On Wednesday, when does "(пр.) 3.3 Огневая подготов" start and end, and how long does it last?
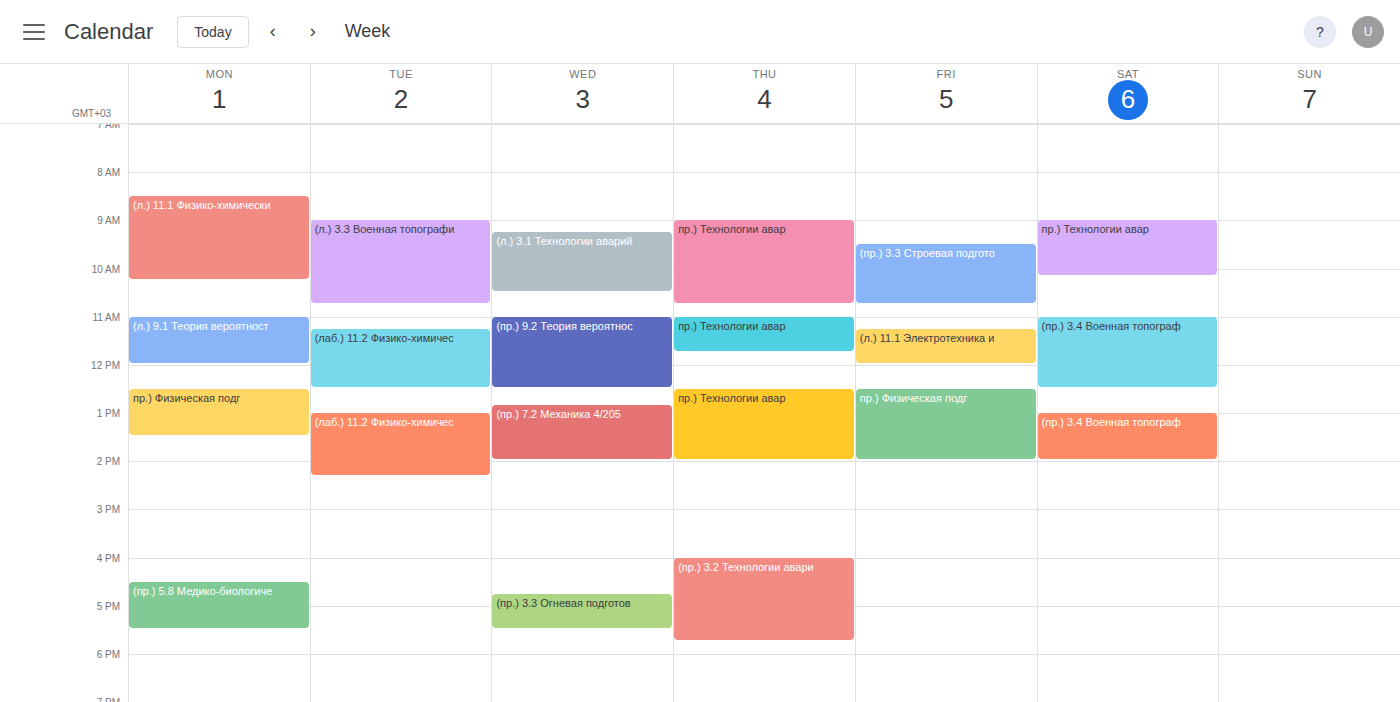
4:45 PM to 5:30 PM, 45 minutes